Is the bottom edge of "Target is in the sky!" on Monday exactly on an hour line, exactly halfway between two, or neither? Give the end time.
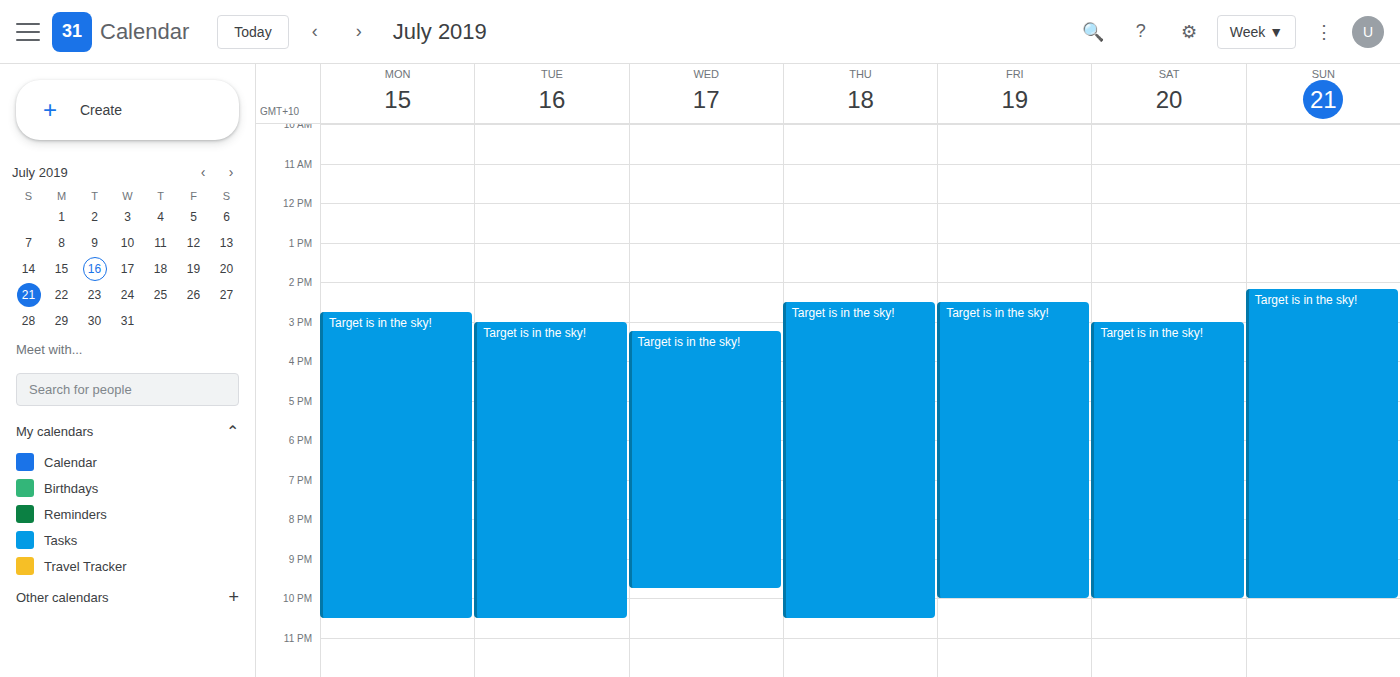
10:30 PM -- halfway between the 10 PM and 11 PM lines.